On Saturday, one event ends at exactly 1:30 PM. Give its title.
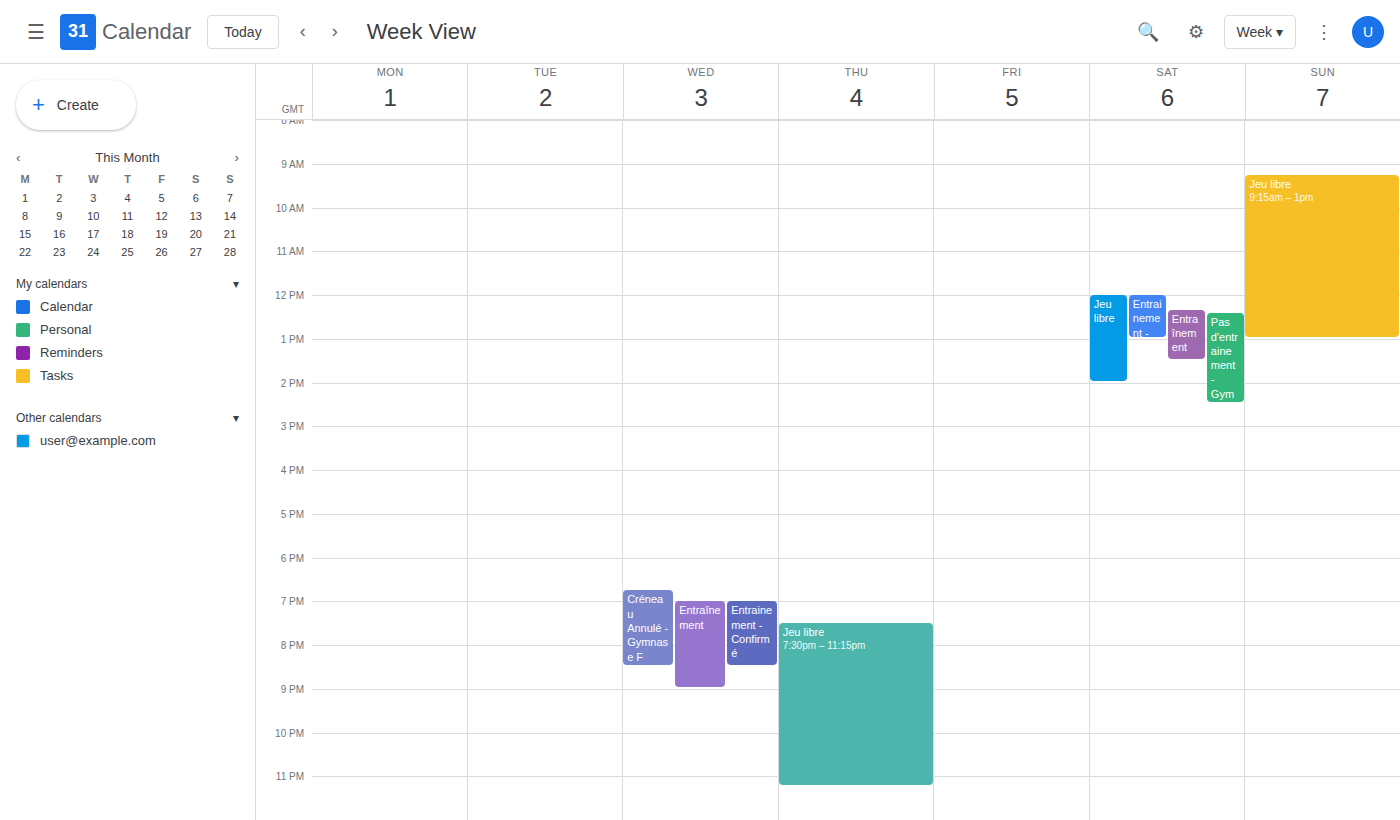
"Entraînement"